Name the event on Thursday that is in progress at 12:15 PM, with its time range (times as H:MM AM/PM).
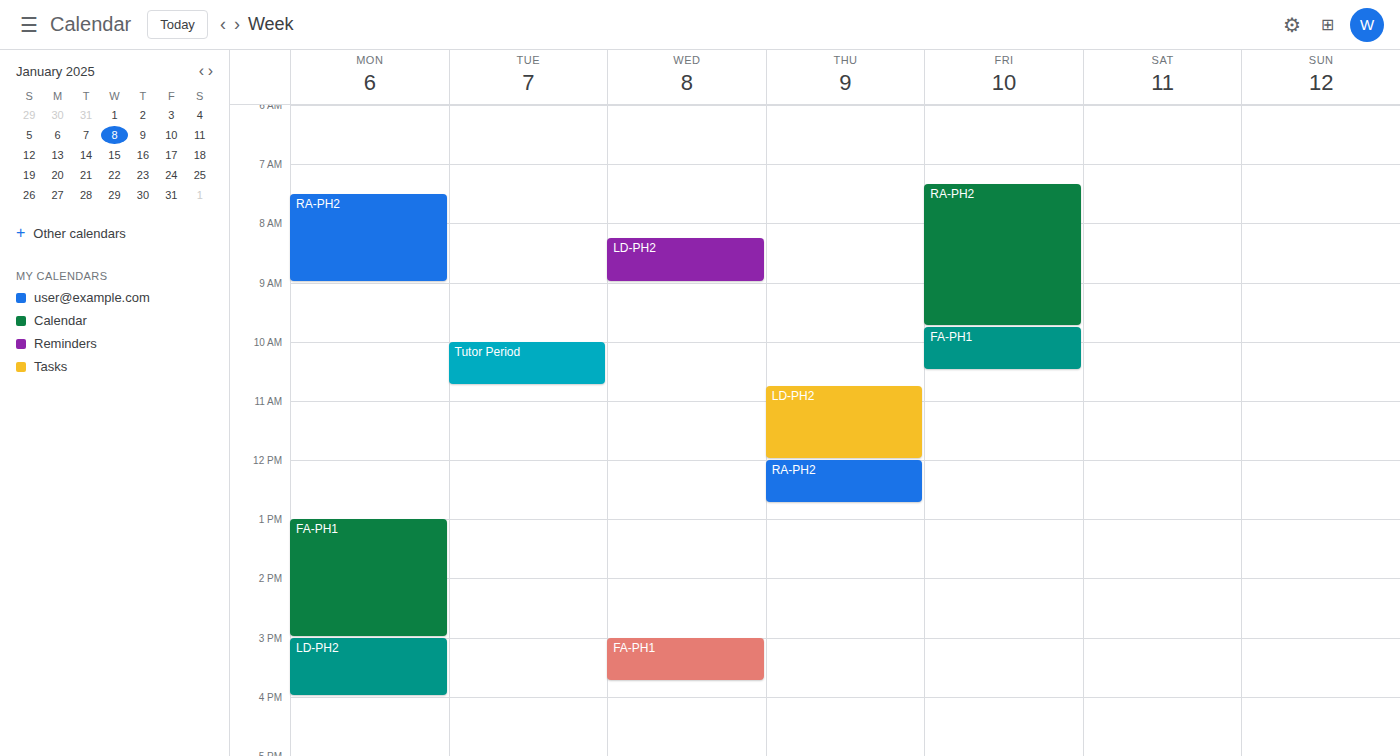
"RA-PH2", 12:00 PM to 12:45 PM